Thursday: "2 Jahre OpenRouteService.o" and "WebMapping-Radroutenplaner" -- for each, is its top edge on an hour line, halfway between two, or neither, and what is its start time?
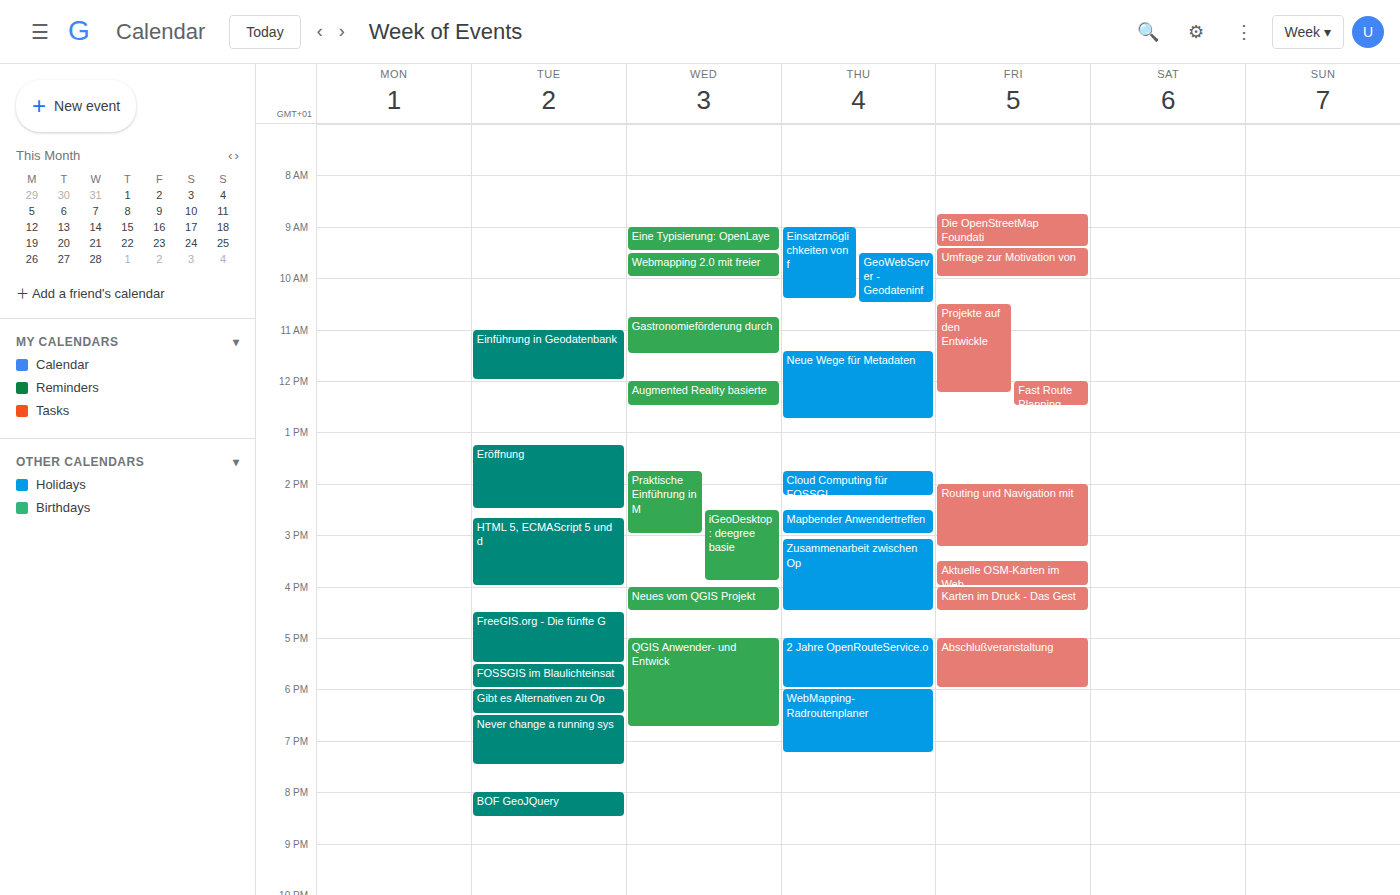
"2 Jahre OpenRouteService.o": 17:00, exactly on the 17:00 line. "WebMapping-Radroutenplaner": 18:00, exactly on the 18:00 line.